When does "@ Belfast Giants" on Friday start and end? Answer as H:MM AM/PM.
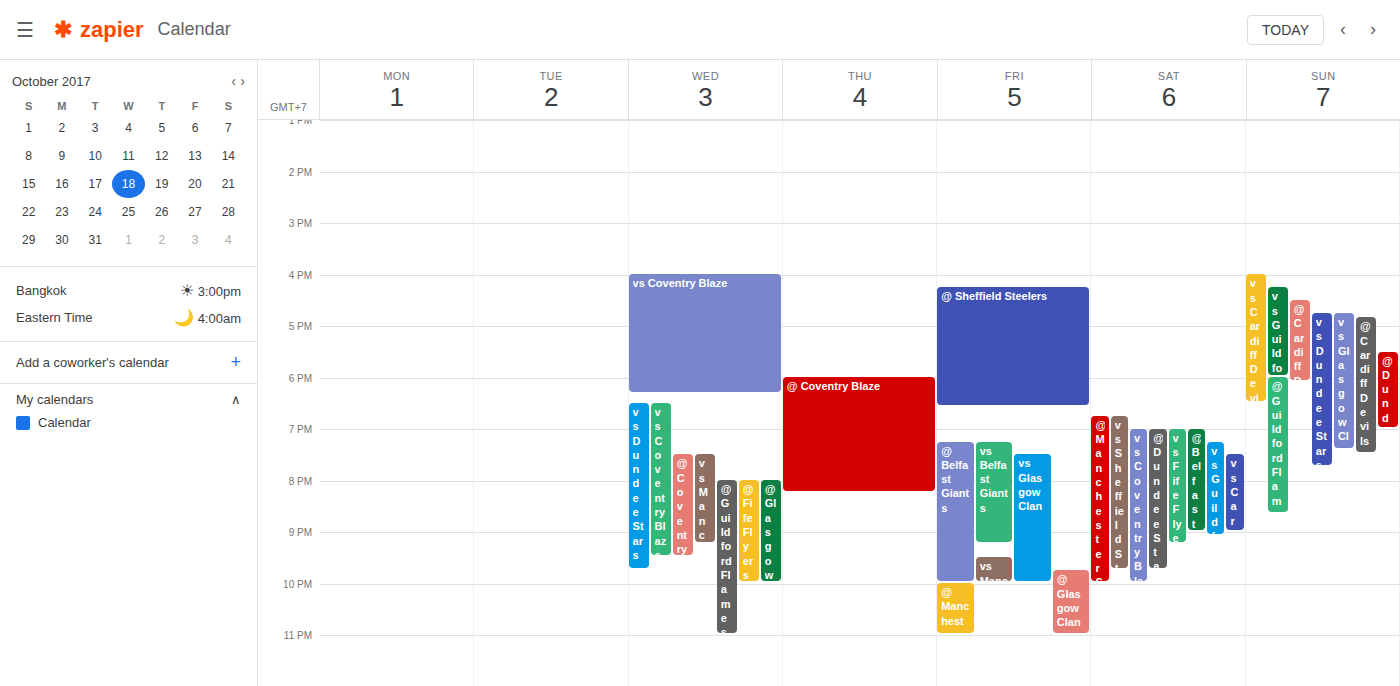
7:15 PM to 10:00 PM